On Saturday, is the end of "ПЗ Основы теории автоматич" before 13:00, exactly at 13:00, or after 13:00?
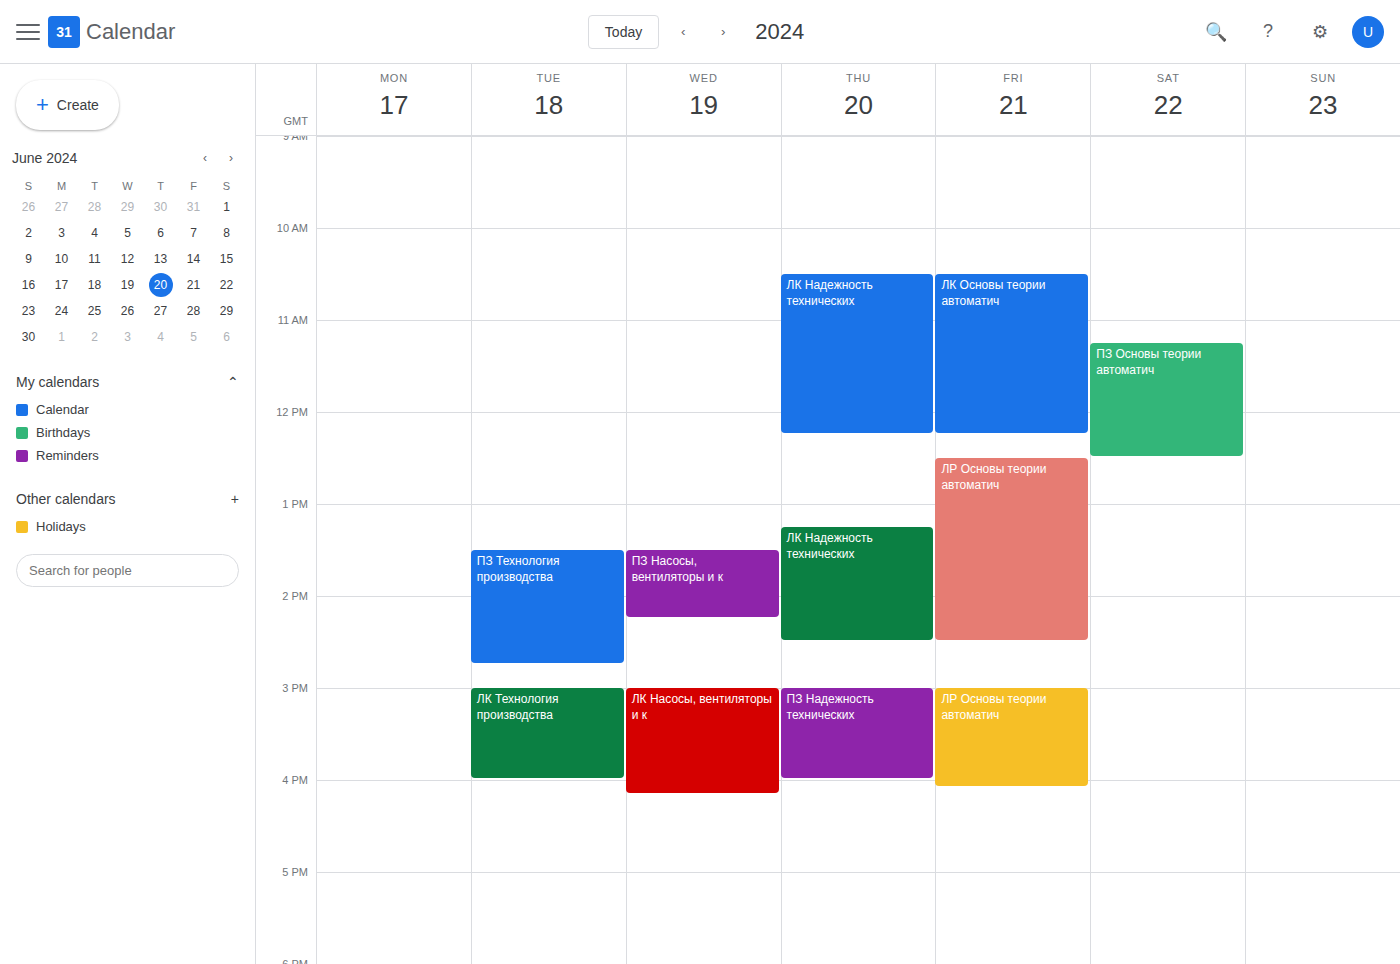
12:30 -- before 13:00, 30 minutes above the 13:00 line.